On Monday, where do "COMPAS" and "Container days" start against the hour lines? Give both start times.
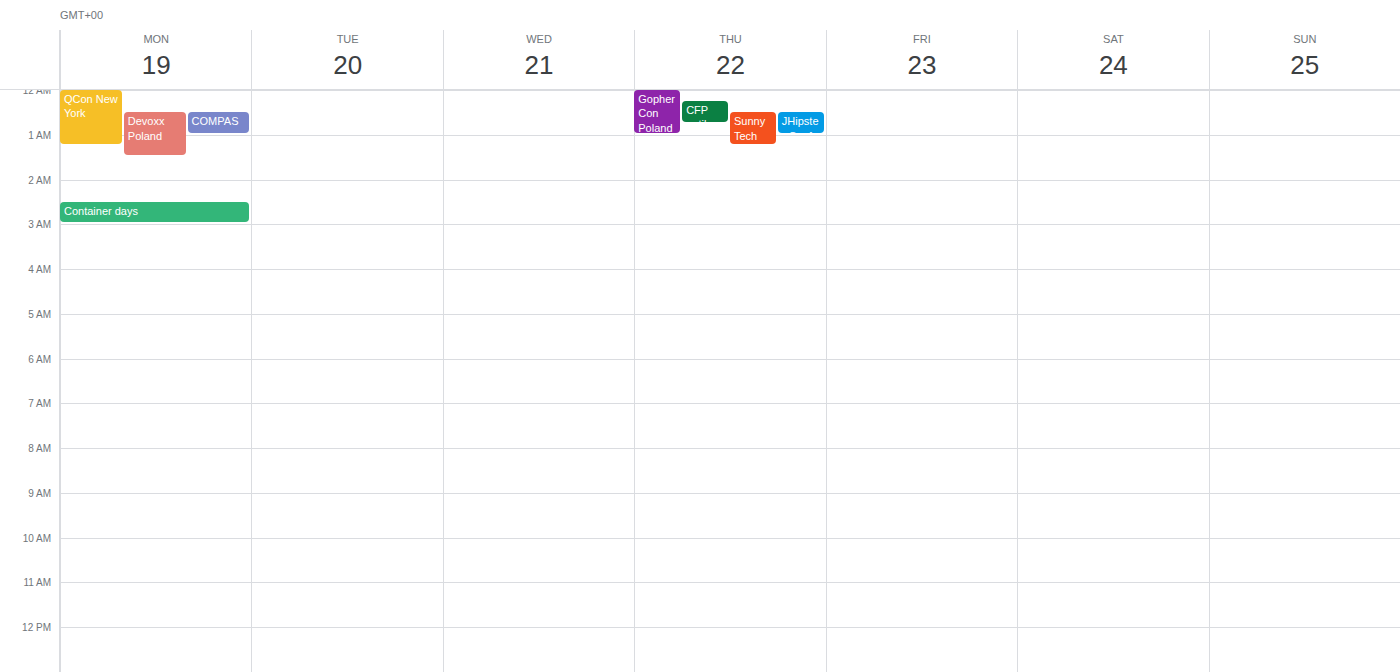
"COMPAS": 12:30 AM, halfway between the 12 AM and 1 AM lines. "Container days": 2:30 AM, halfway between the 2 AM and 3 AM lines.